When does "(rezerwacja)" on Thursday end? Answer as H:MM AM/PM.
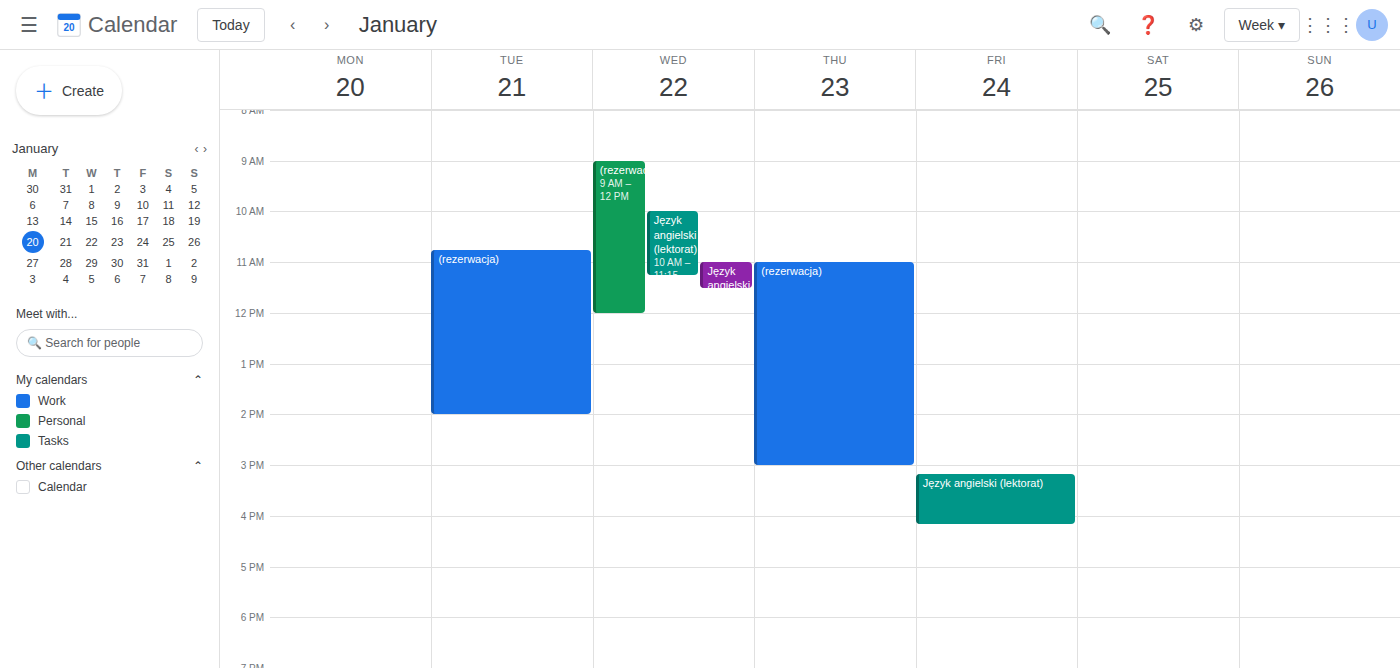
3:00 PM